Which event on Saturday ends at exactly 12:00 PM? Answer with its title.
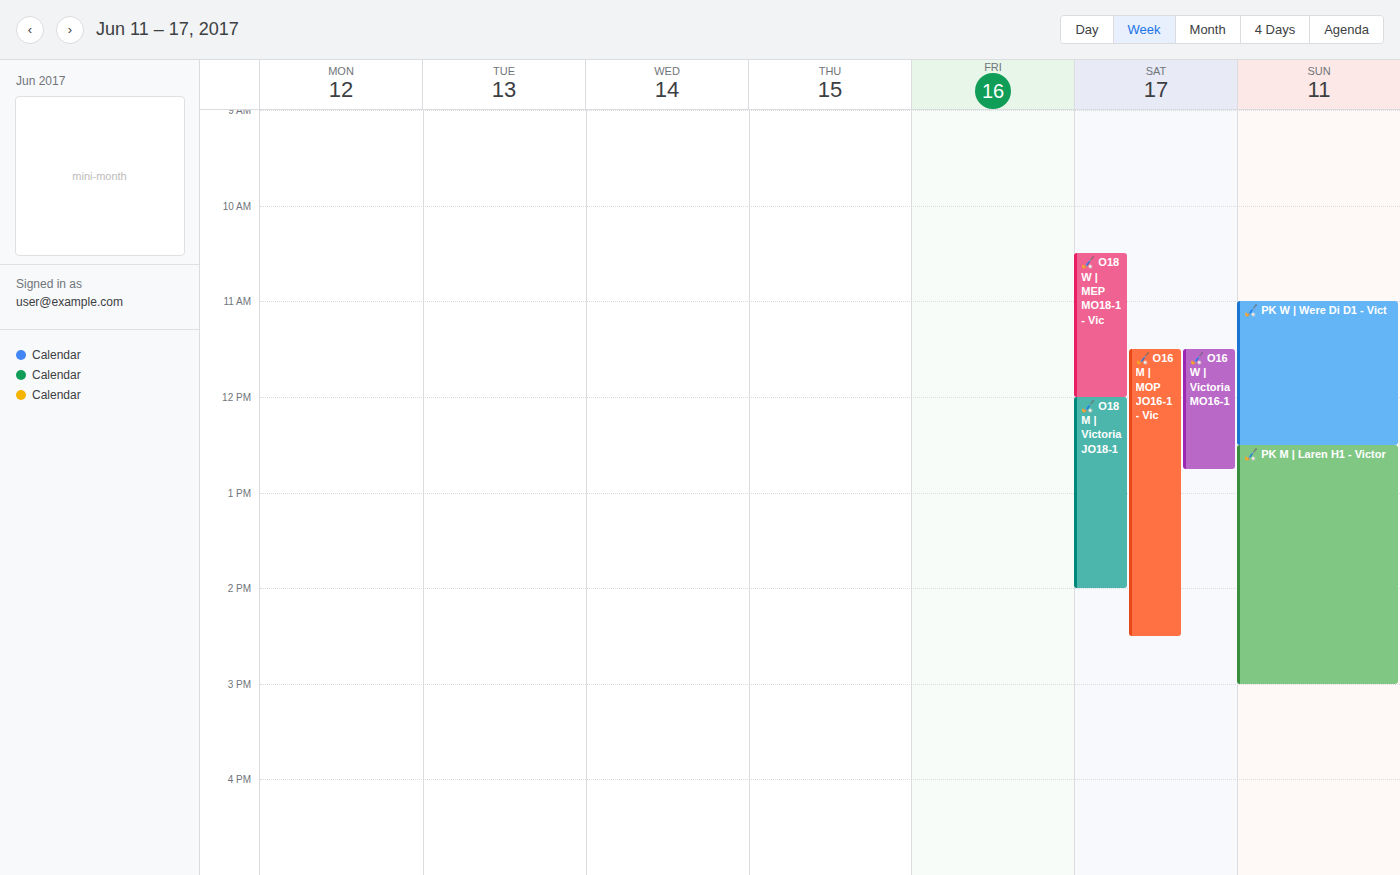
"🏑 O18 W | MEP MO18-1 - Vic"